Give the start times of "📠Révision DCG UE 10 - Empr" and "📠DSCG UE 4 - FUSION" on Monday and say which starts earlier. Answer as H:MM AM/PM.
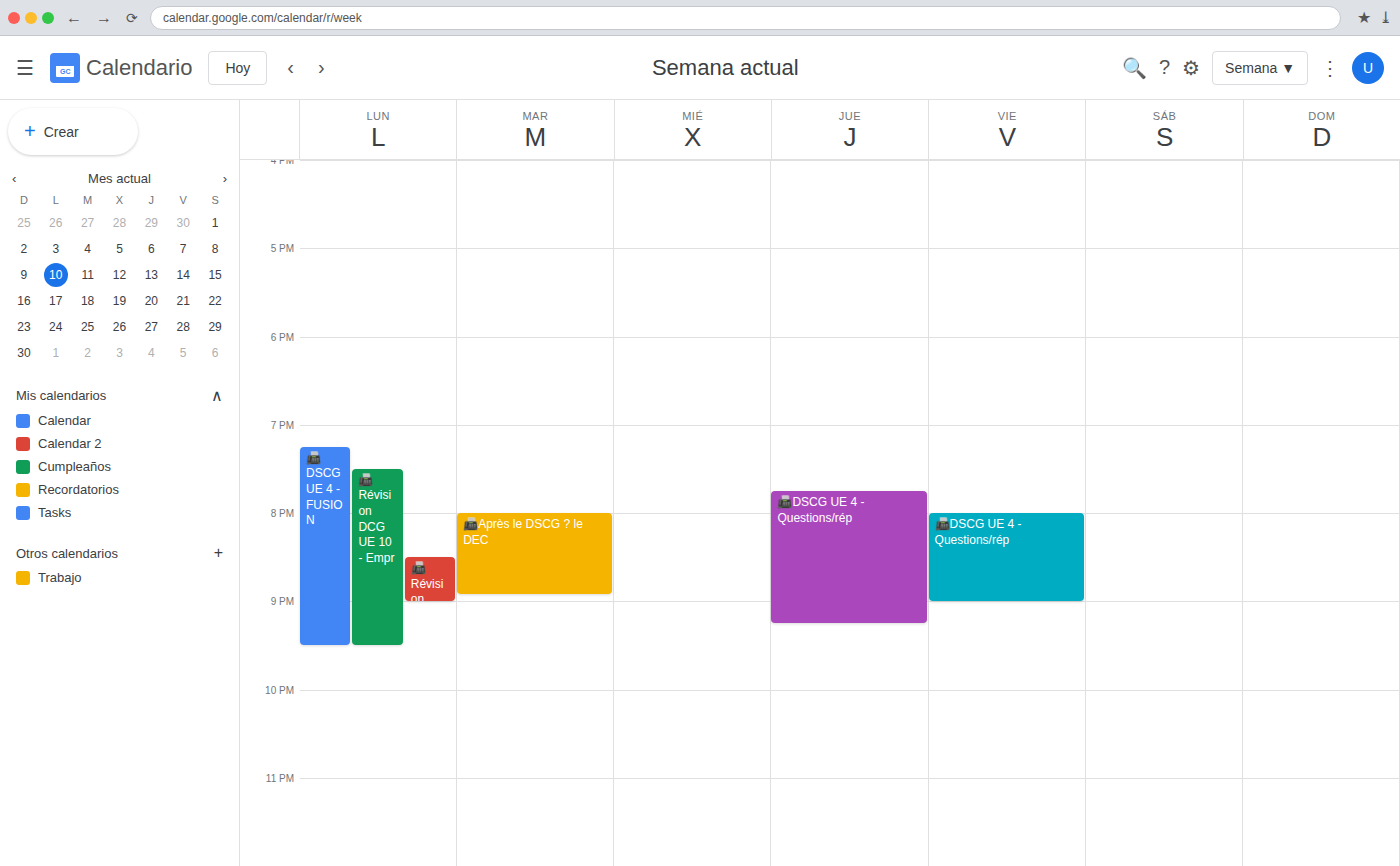
"📠DSCG UE 4 - FUSION" 7:15 PM; "📠Révision DCG UE 10 - Empr" 7:30 PM.